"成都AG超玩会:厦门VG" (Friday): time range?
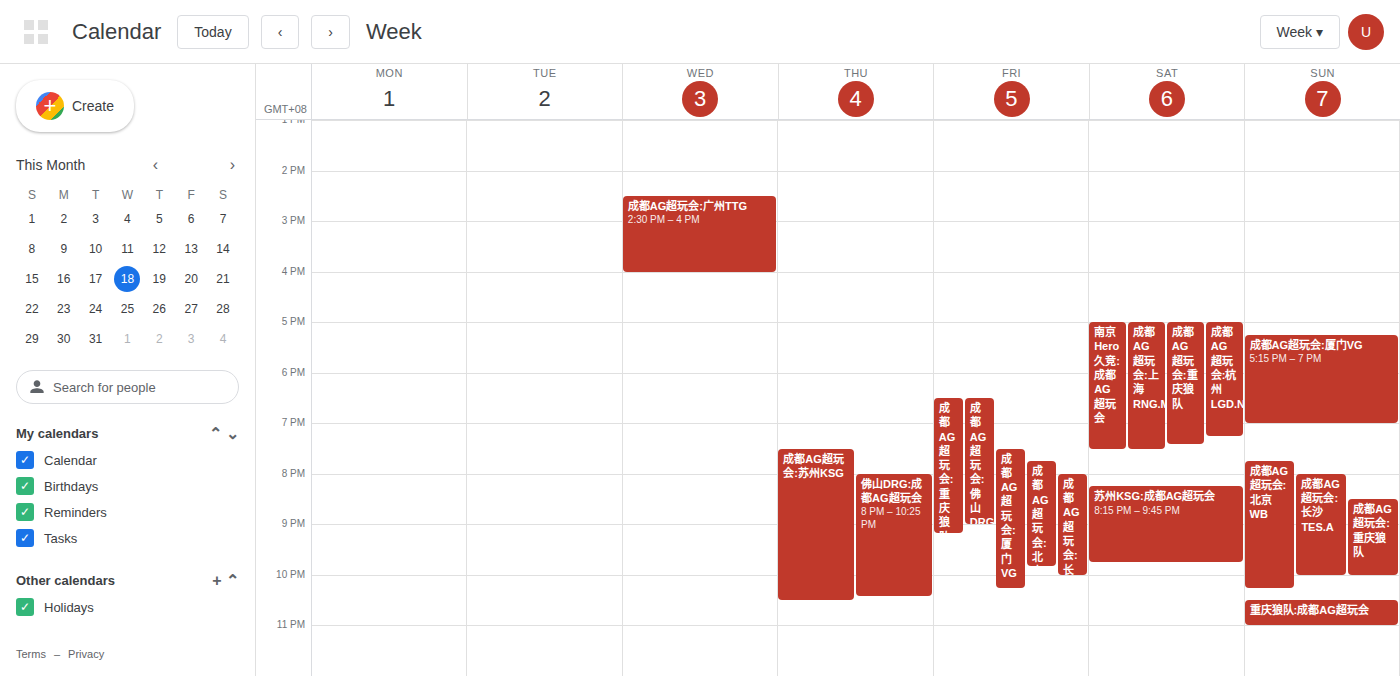
7:30 PM to 10:15 PM